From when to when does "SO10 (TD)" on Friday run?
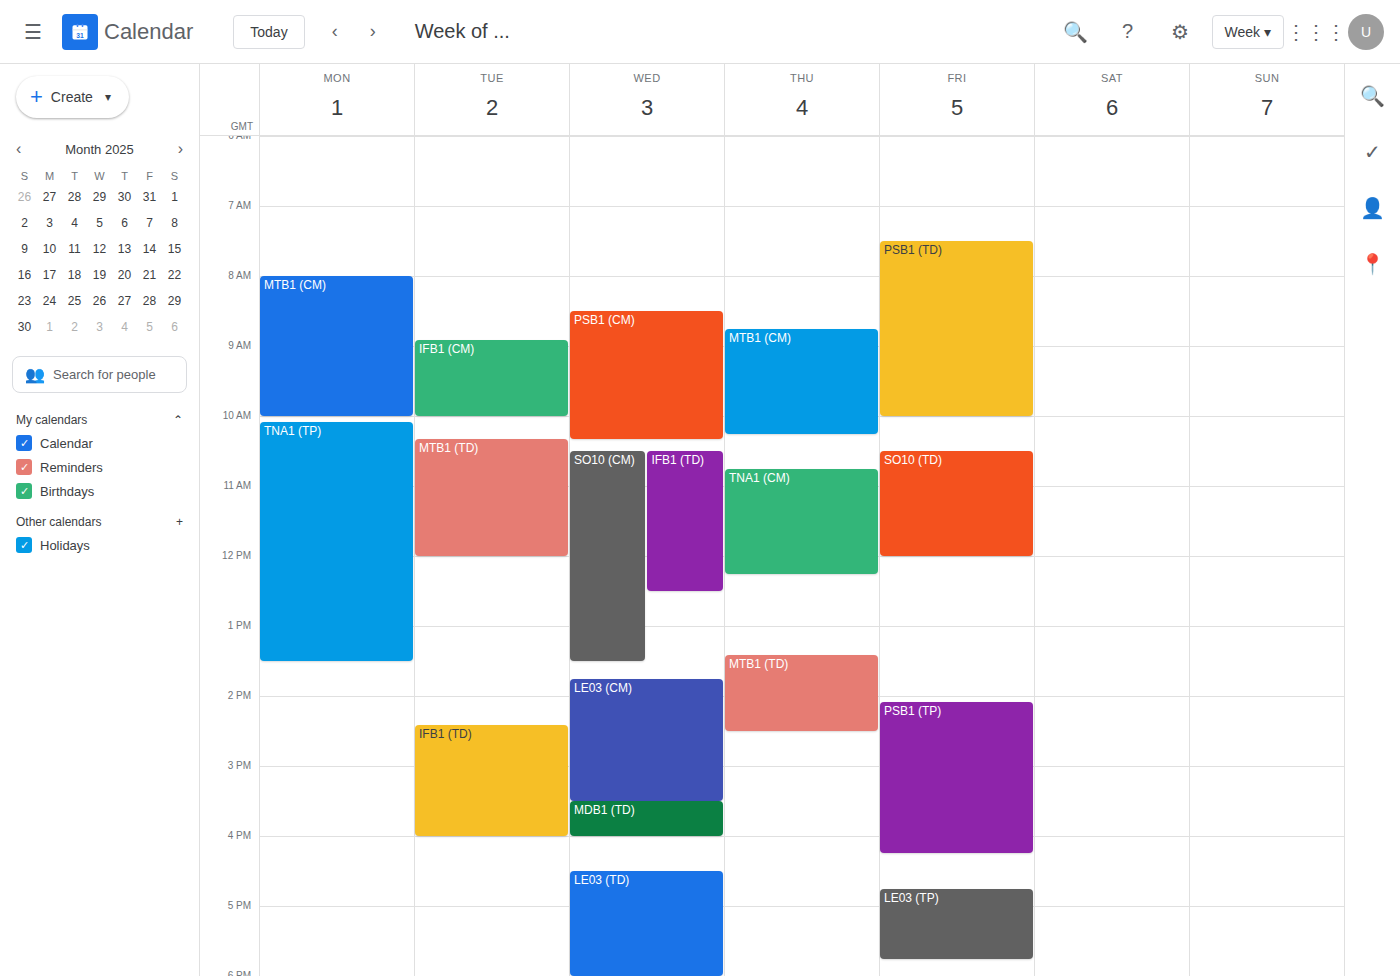
10:30 AM to 12:00 PM